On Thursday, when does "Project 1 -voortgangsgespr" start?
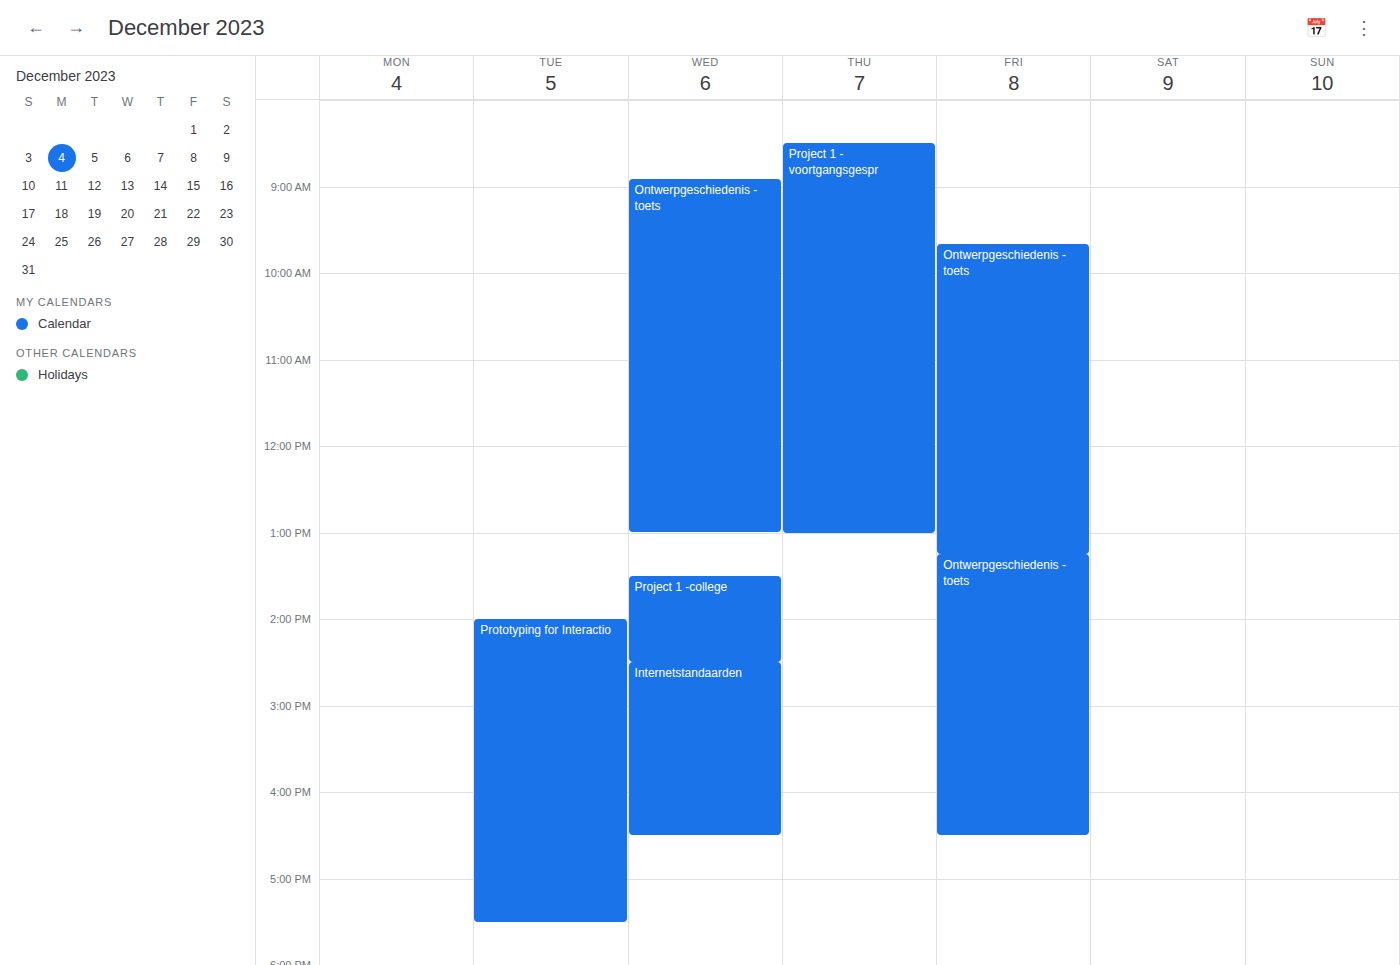
08:30